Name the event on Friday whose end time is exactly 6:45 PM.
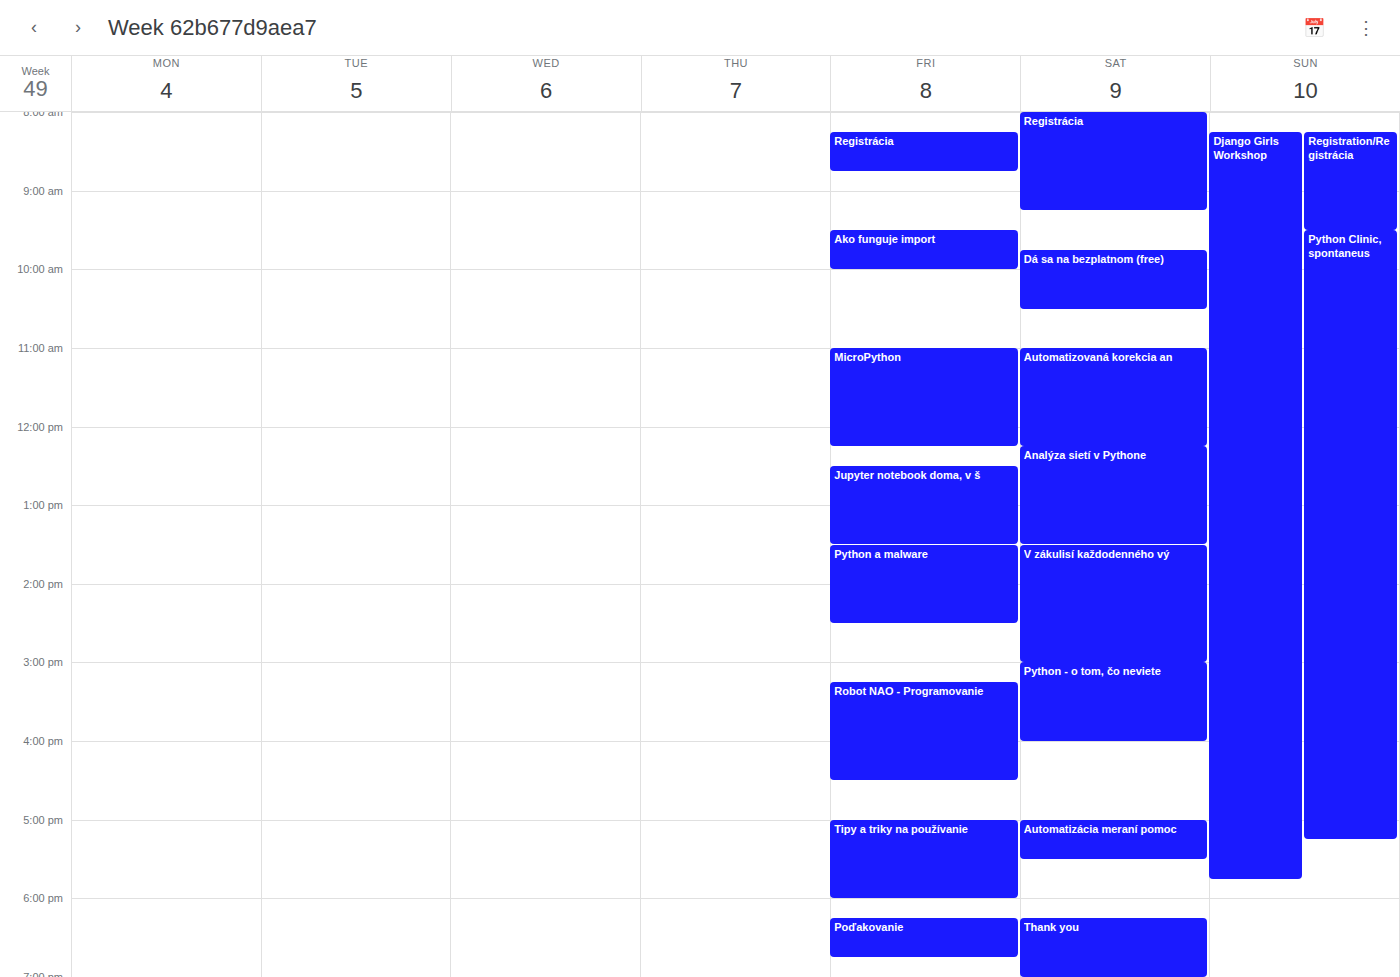
"Poďakovanie"